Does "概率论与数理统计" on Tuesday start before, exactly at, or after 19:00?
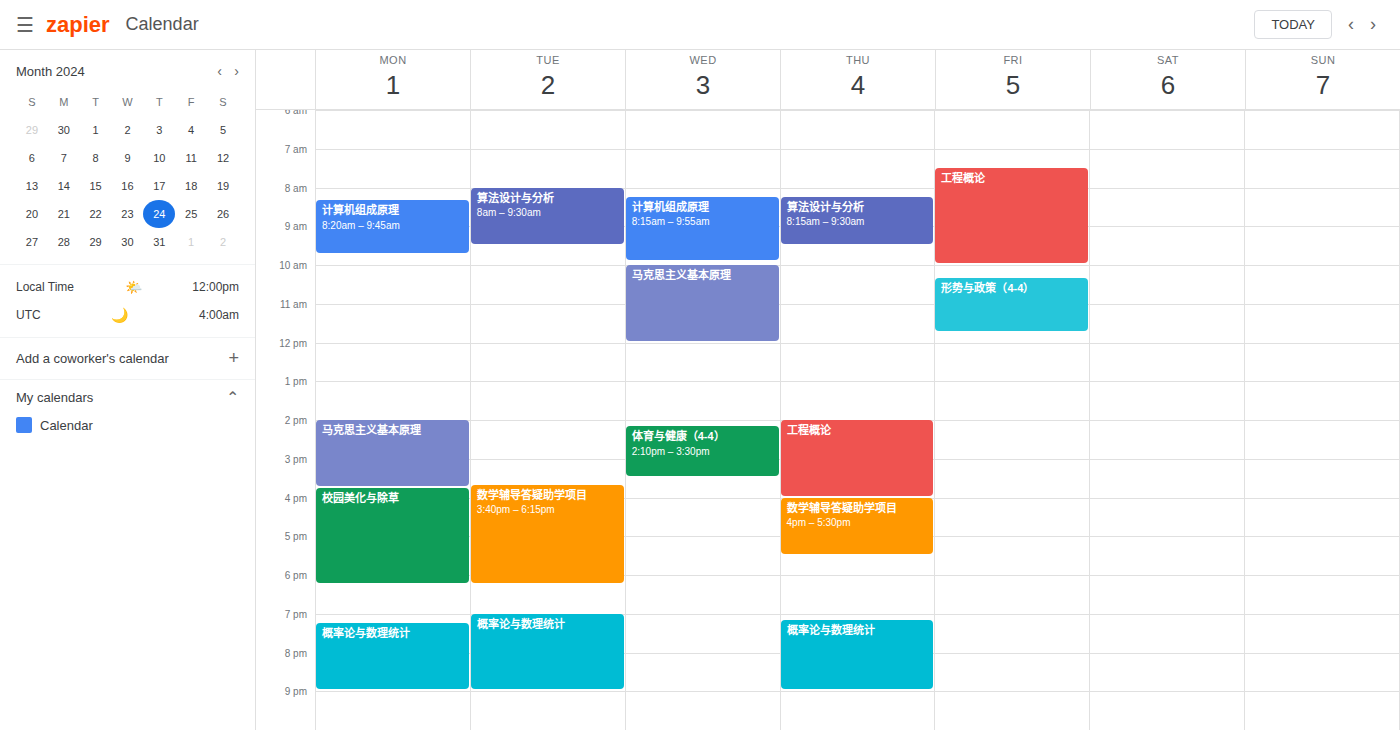
19:00 -- exactly at 19:00, on the 19:00 line.